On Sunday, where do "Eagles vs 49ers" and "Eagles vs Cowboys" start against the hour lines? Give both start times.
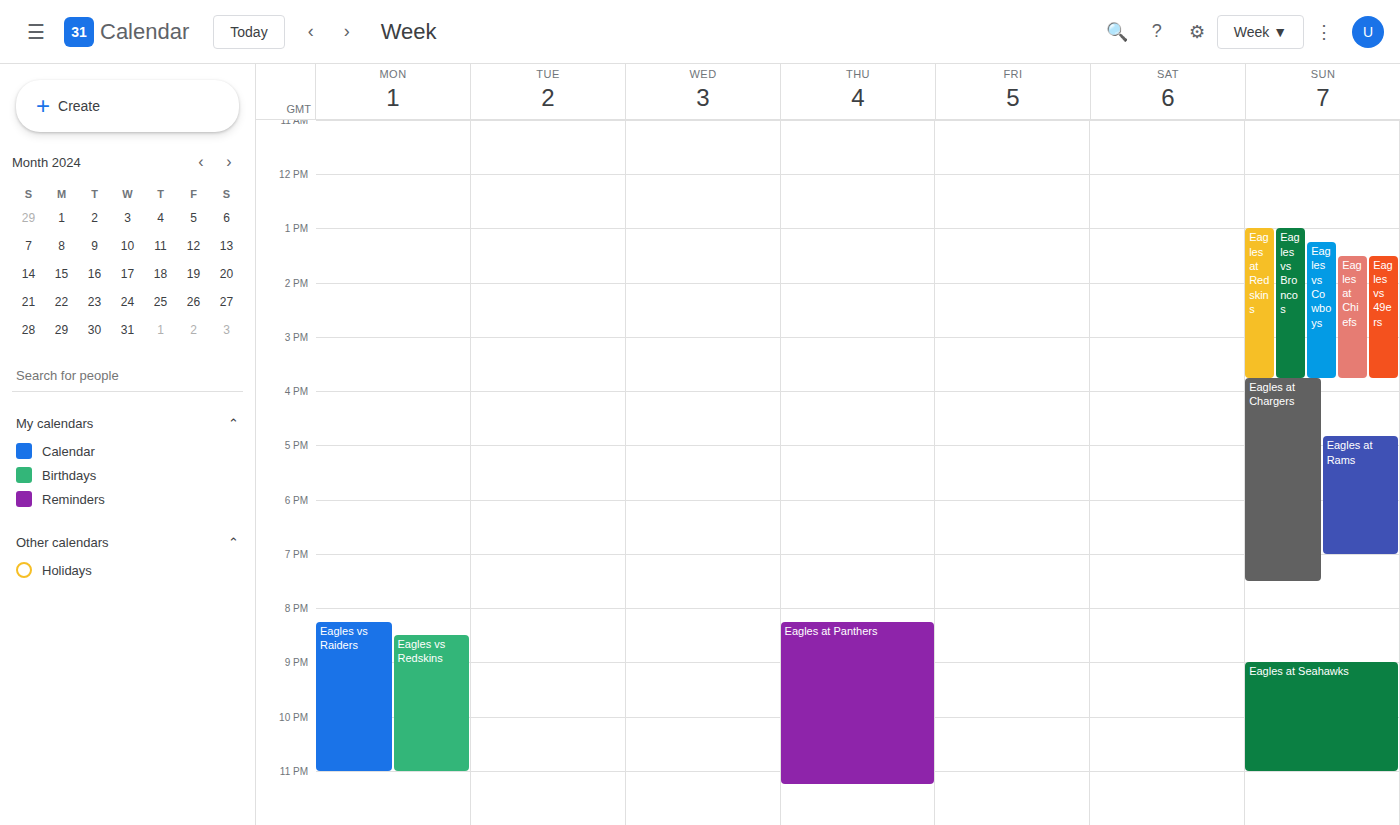
"Eagles vs 49ers": 13:30, halfway between the 13:00 and 14:00 lines. "Eagles vs Cowboys": 13:15, neither: a quarter of the way from the 13:00 line to the 14:00 line.